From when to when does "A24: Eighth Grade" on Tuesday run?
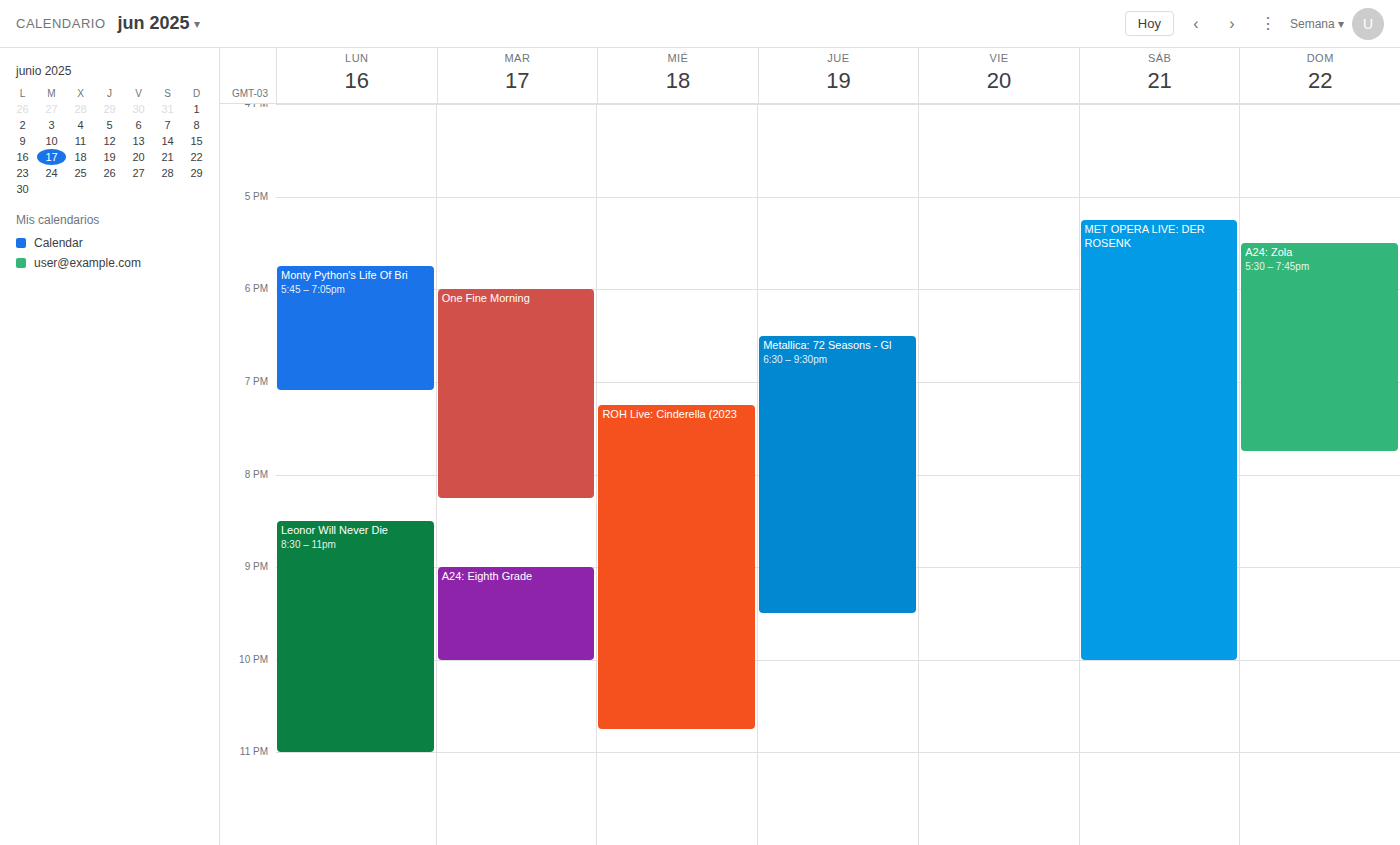
9:00 PM to 10:00 PM